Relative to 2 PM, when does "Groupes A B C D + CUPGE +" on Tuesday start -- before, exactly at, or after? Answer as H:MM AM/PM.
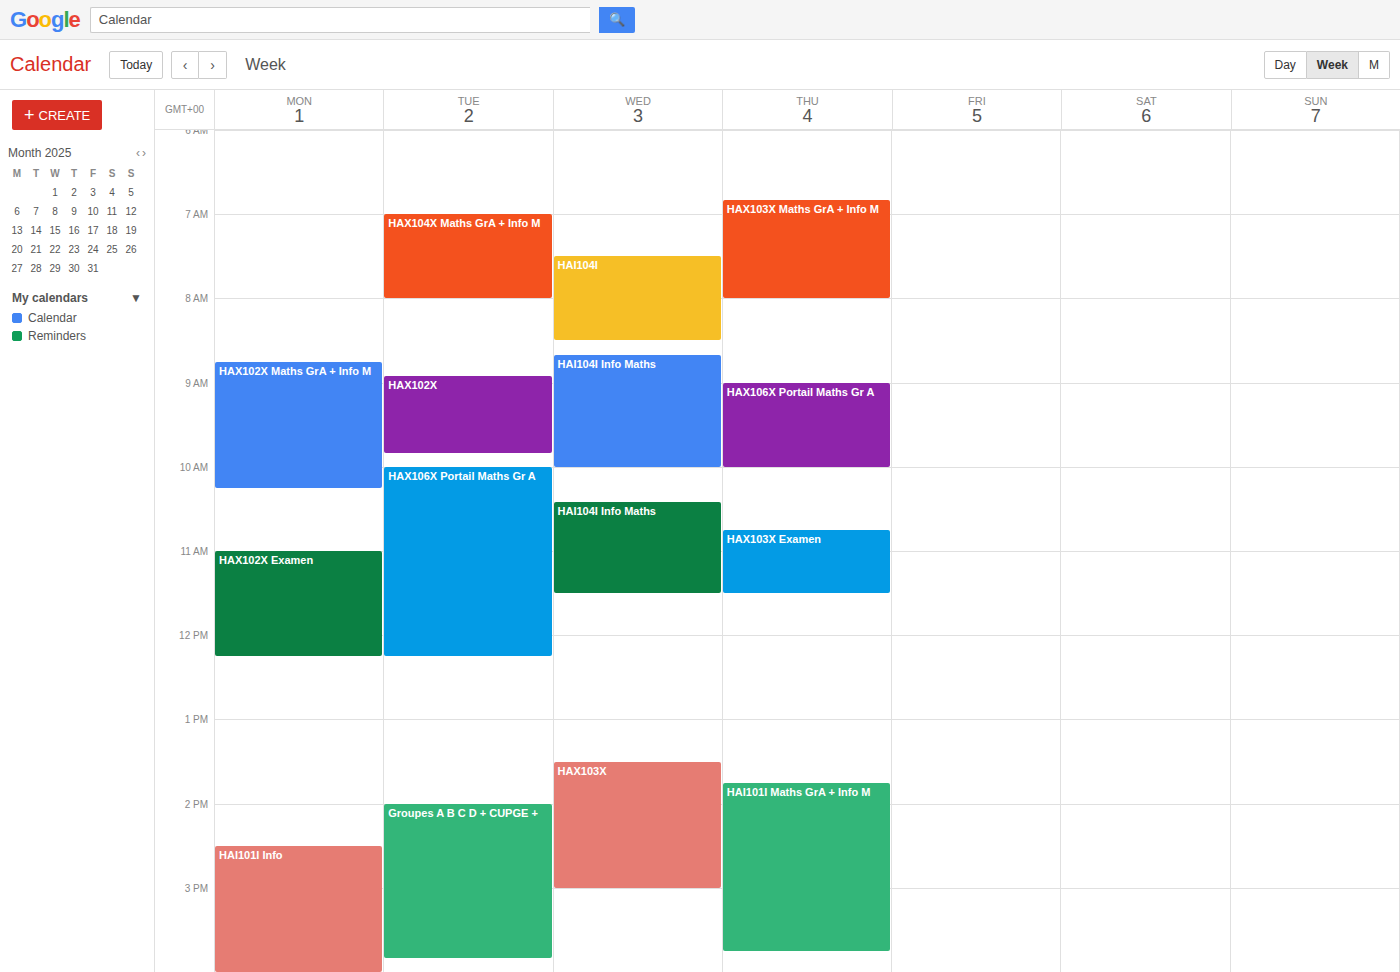
2:00 PM -- exactly at 2 PM, on the 2 PM line.